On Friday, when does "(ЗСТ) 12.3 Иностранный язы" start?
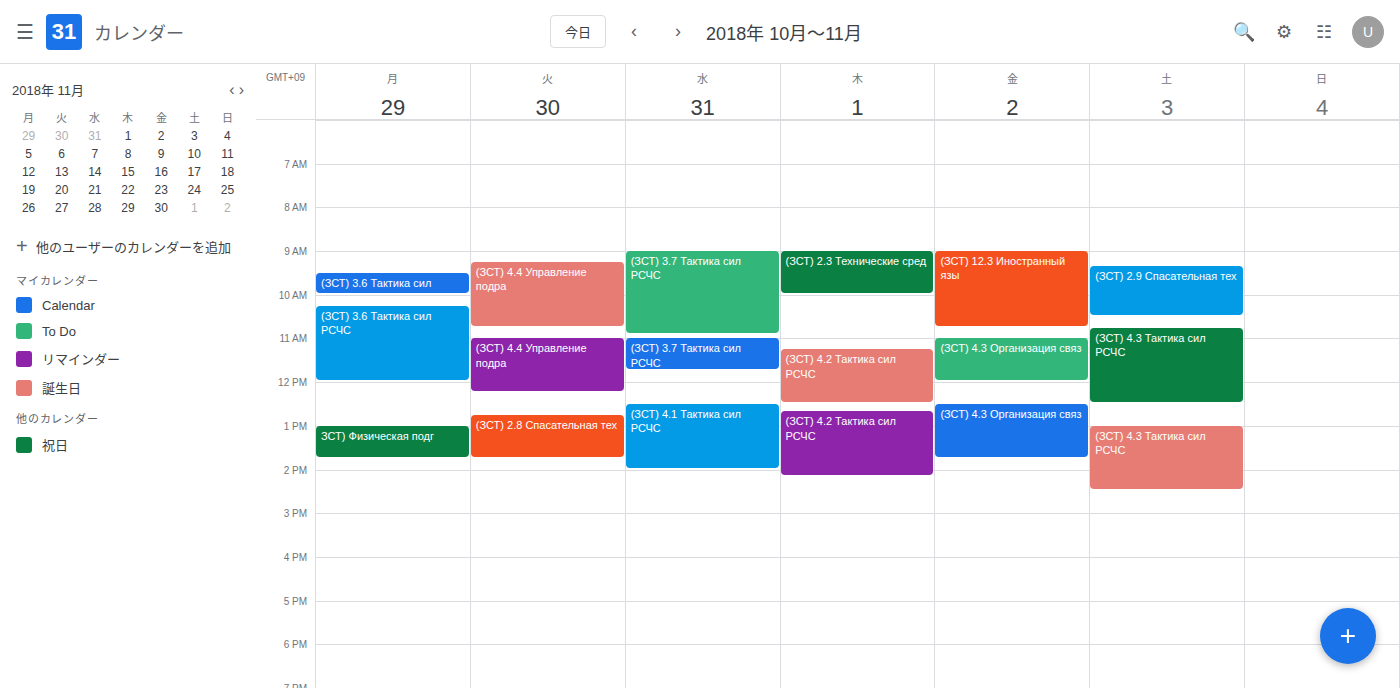
9:00 AM